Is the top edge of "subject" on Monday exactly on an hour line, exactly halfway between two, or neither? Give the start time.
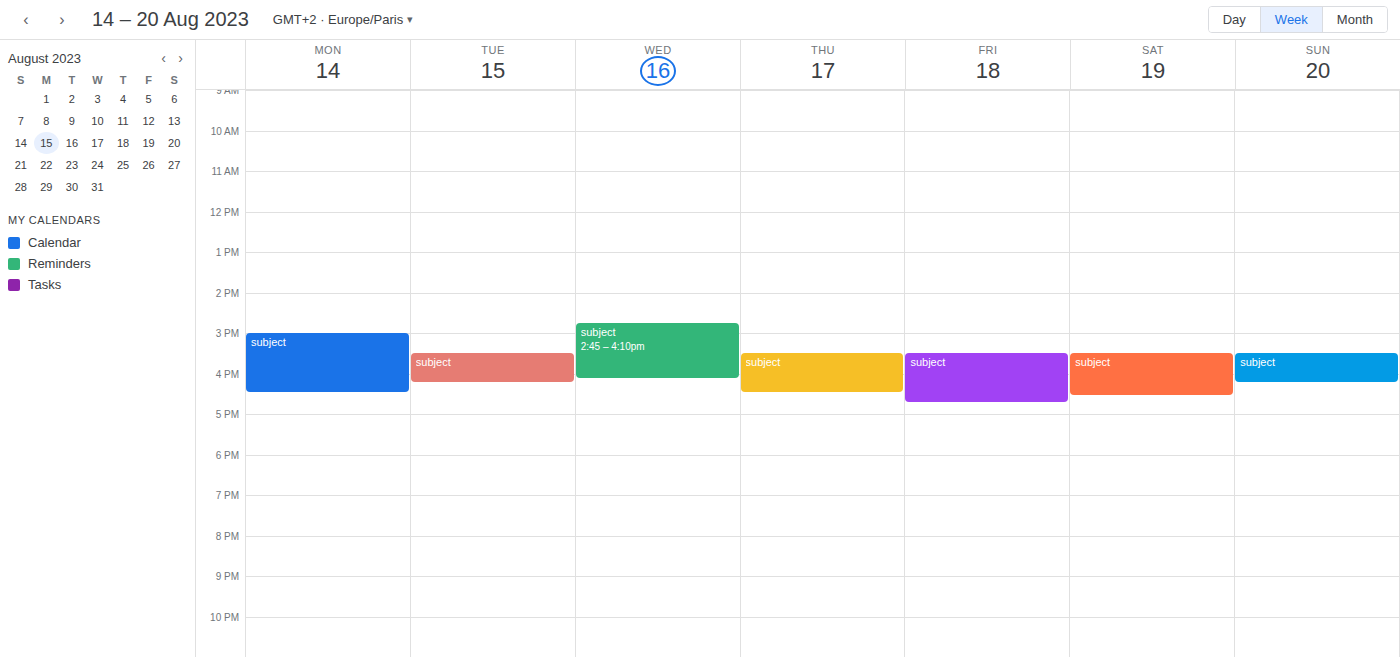
3:00 PM -- exactly on the 3 PM line.